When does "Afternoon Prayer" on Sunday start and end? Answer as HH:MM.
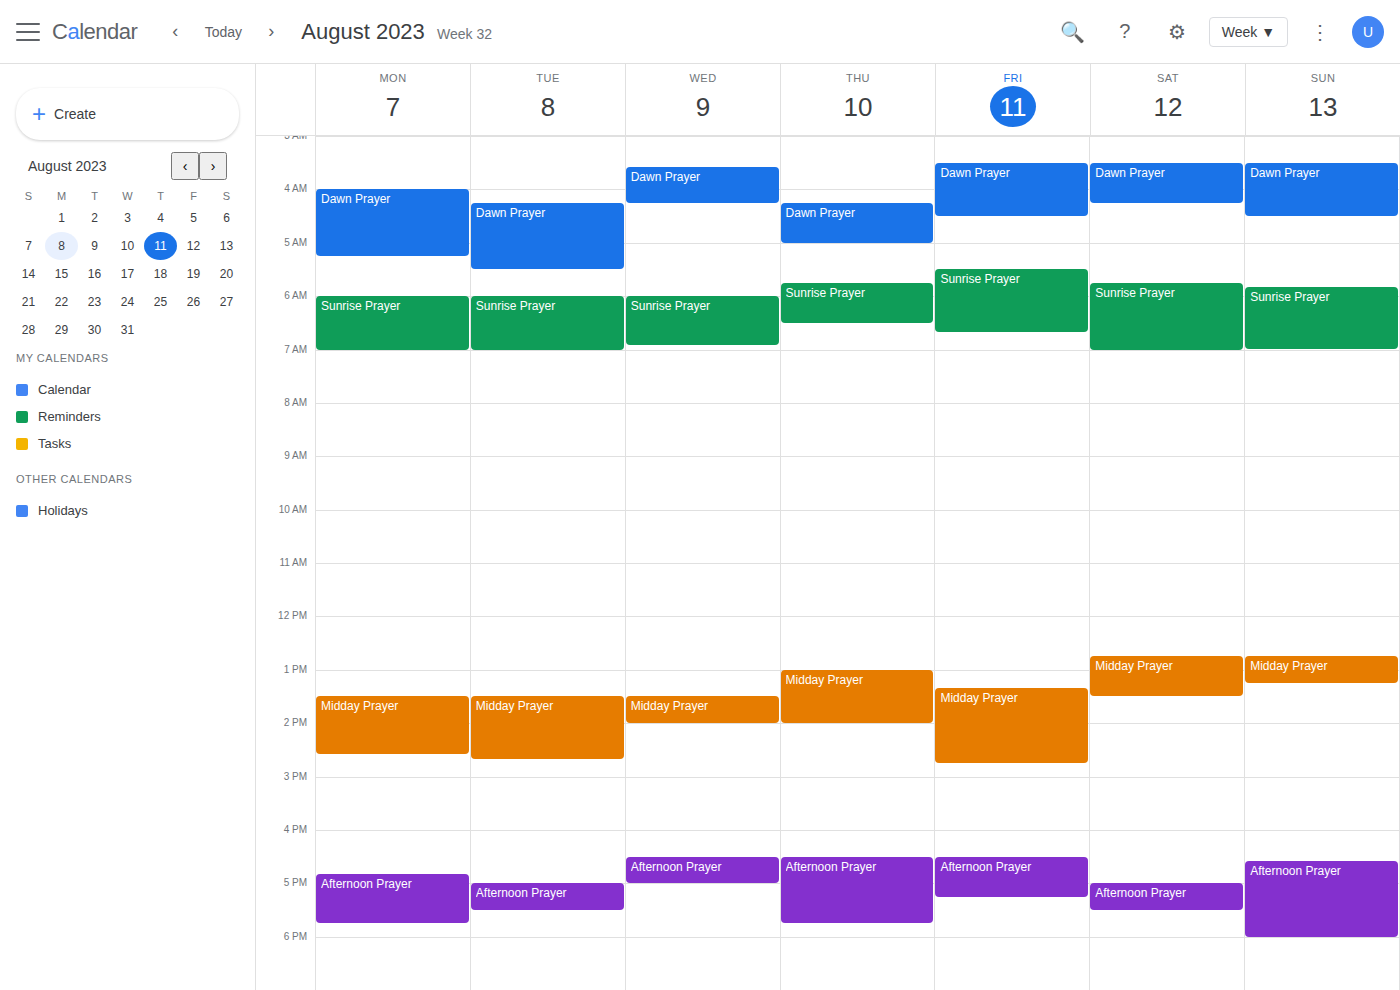
16:35 to 18:00